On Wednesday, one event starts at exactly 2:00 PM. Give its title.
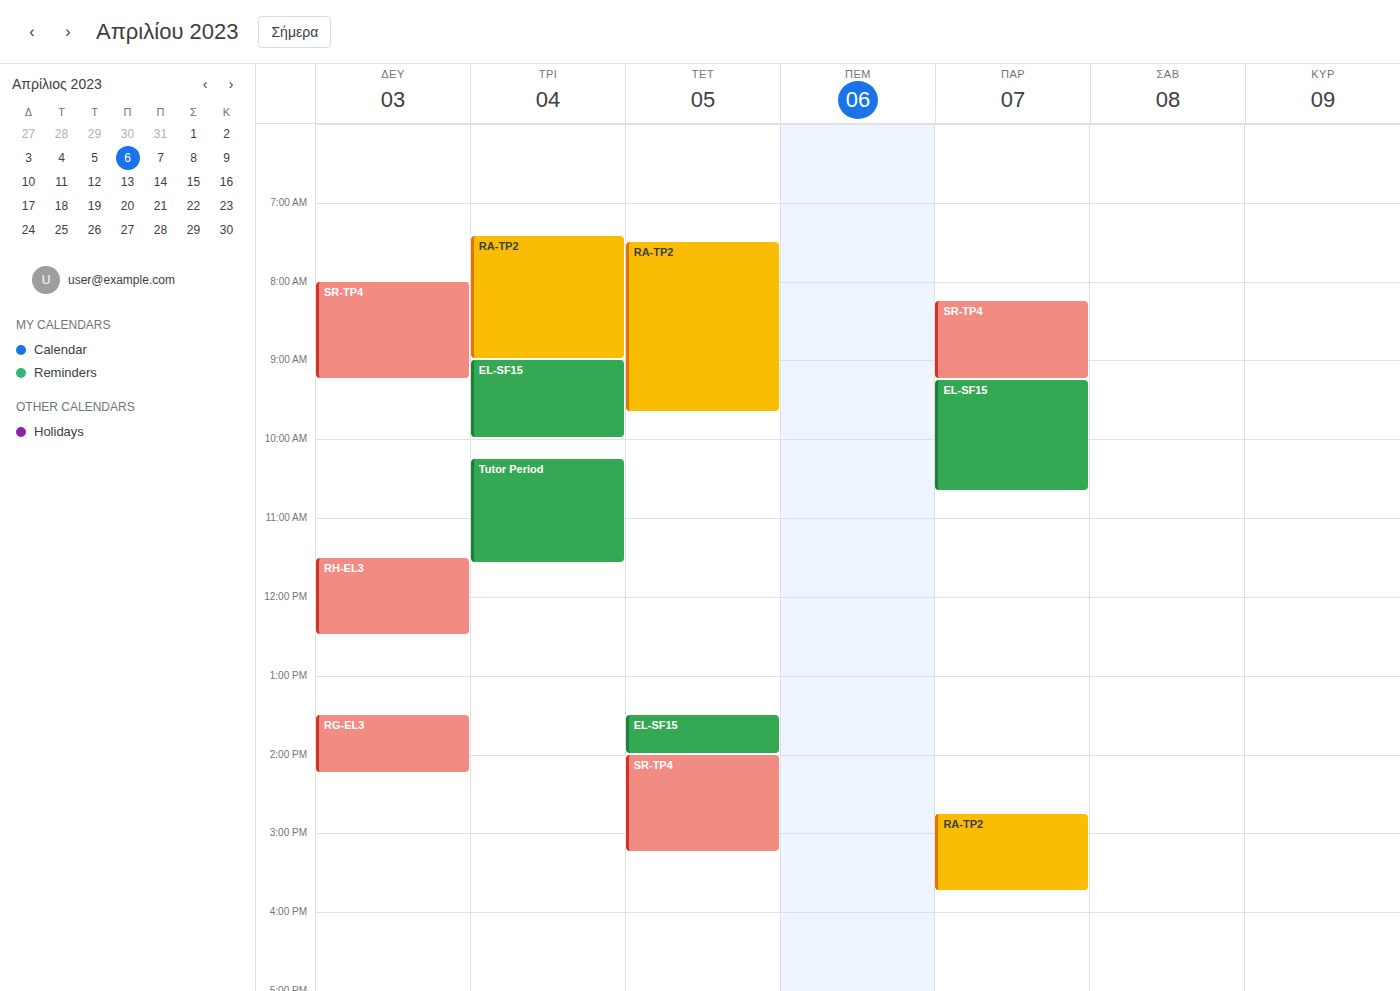
"SR-TP4"